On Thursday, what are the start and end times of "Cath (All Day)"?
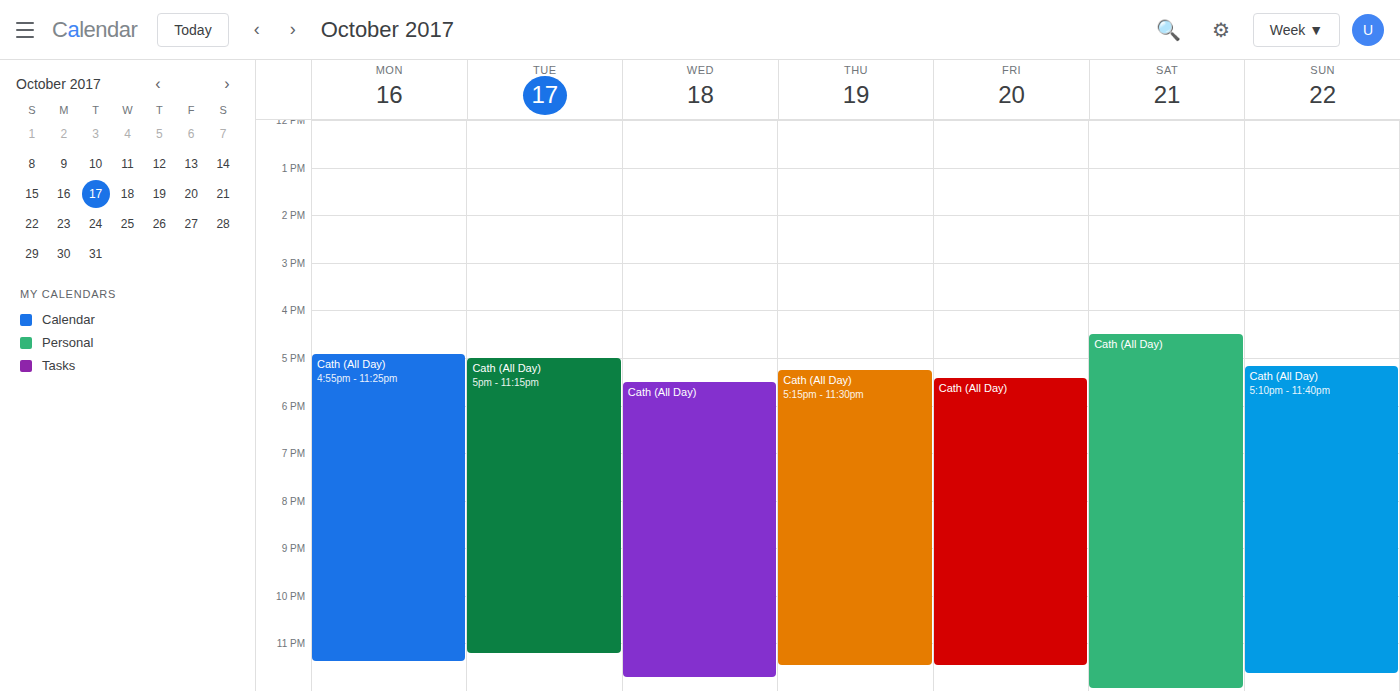
5:15 PM to 11:30 PM